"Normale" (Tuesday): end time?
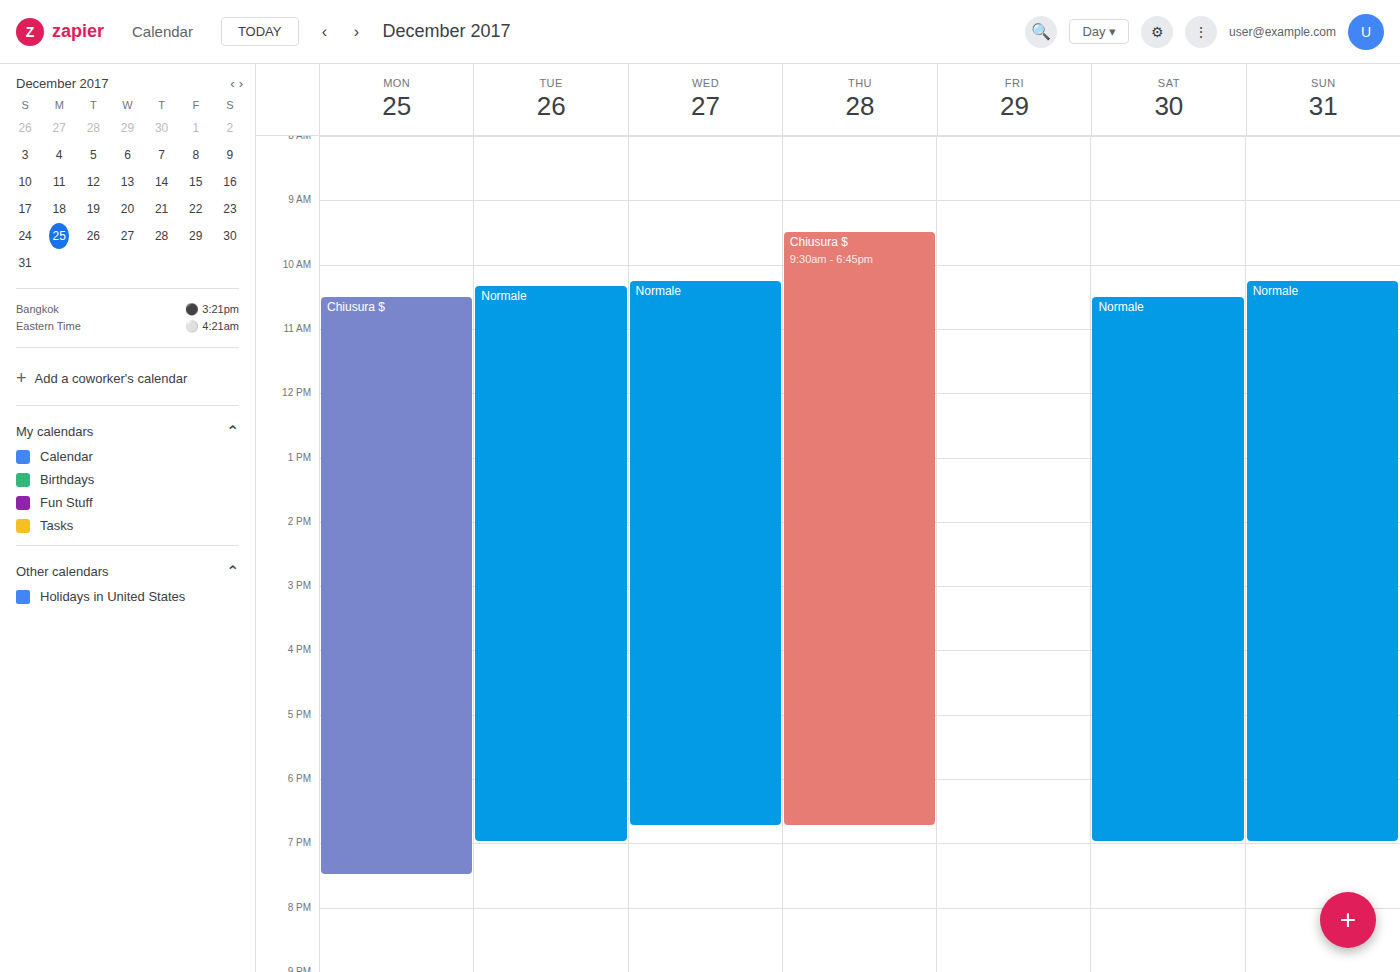
7:00 PM